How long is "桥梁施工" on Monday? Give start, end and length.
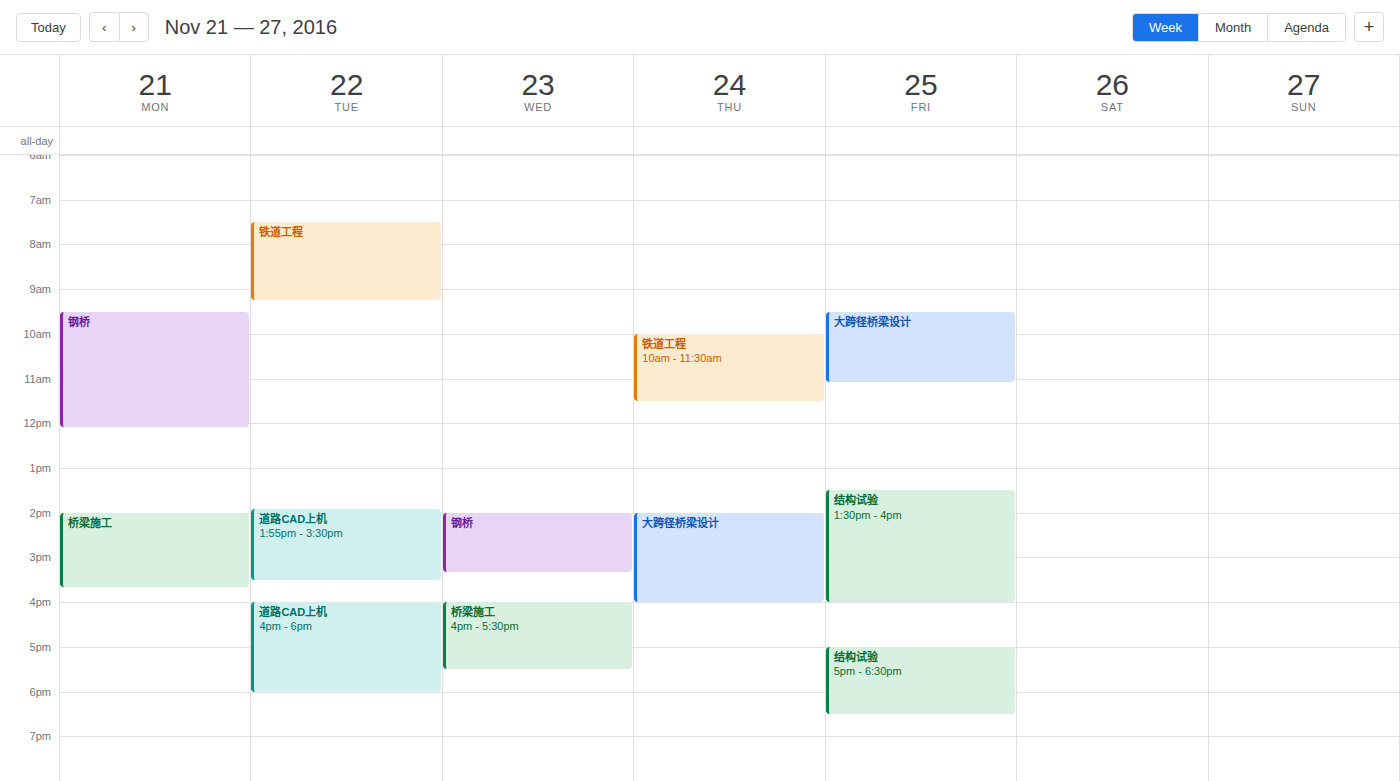
2:00 PM to 3:40 PM, 1 hour 40 minutes